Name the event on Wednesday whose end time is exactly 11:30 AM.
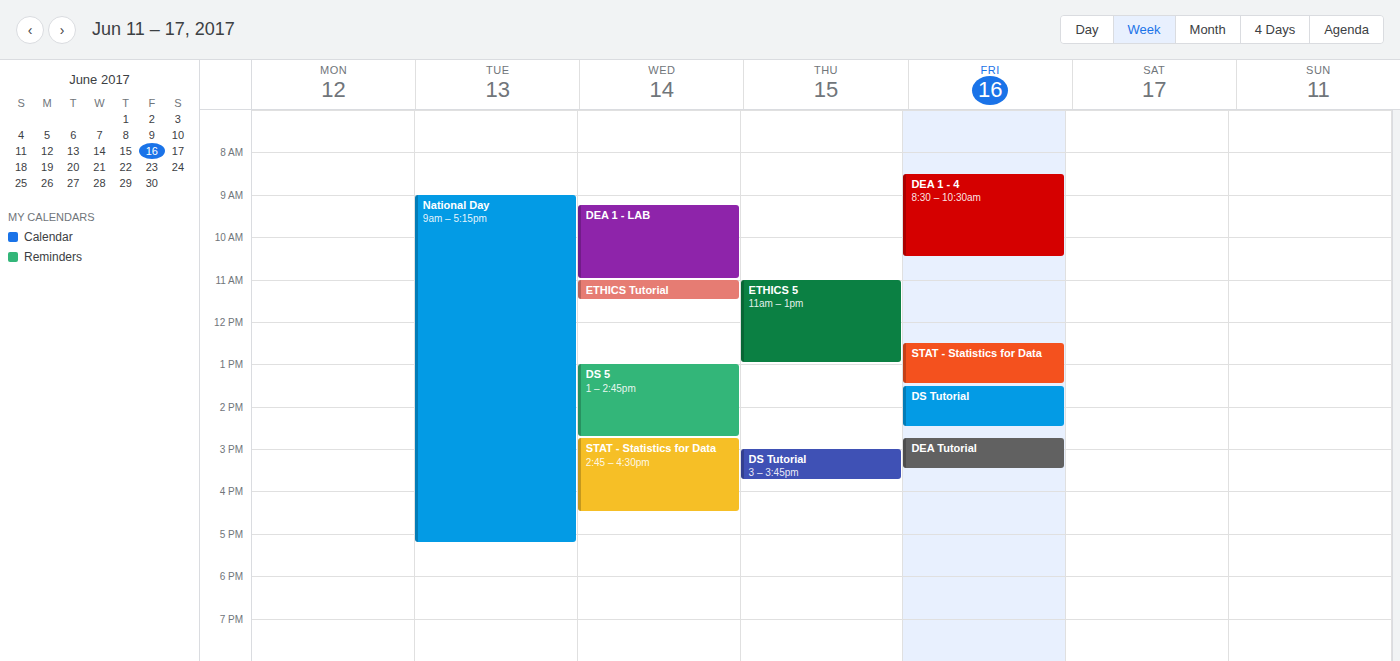
"ETHICS Tutorial"